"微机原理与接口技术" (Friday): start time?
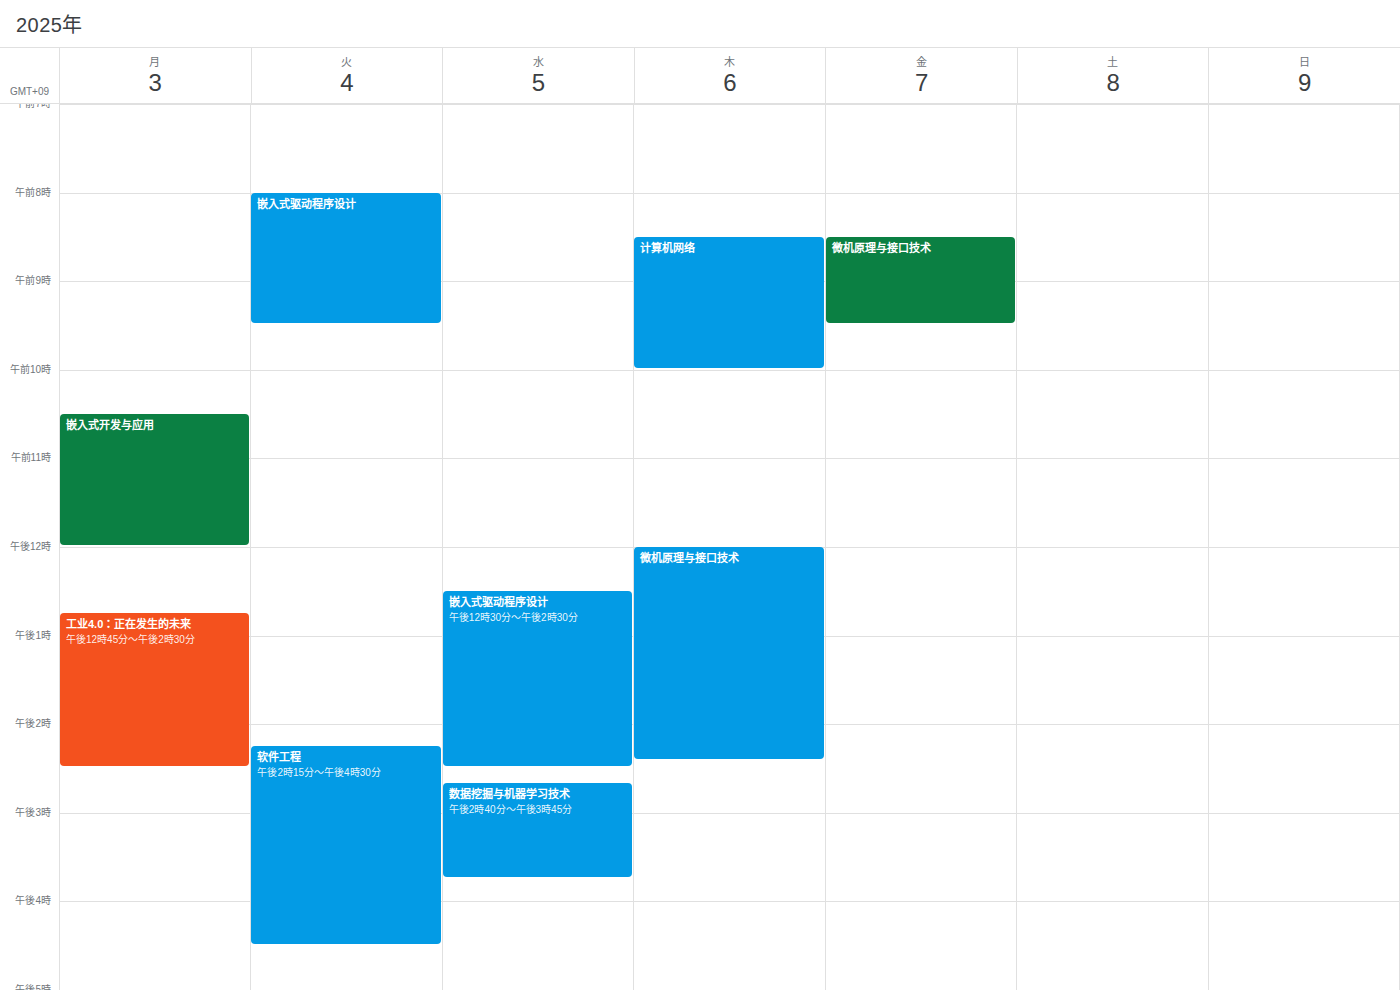
8:30 AM